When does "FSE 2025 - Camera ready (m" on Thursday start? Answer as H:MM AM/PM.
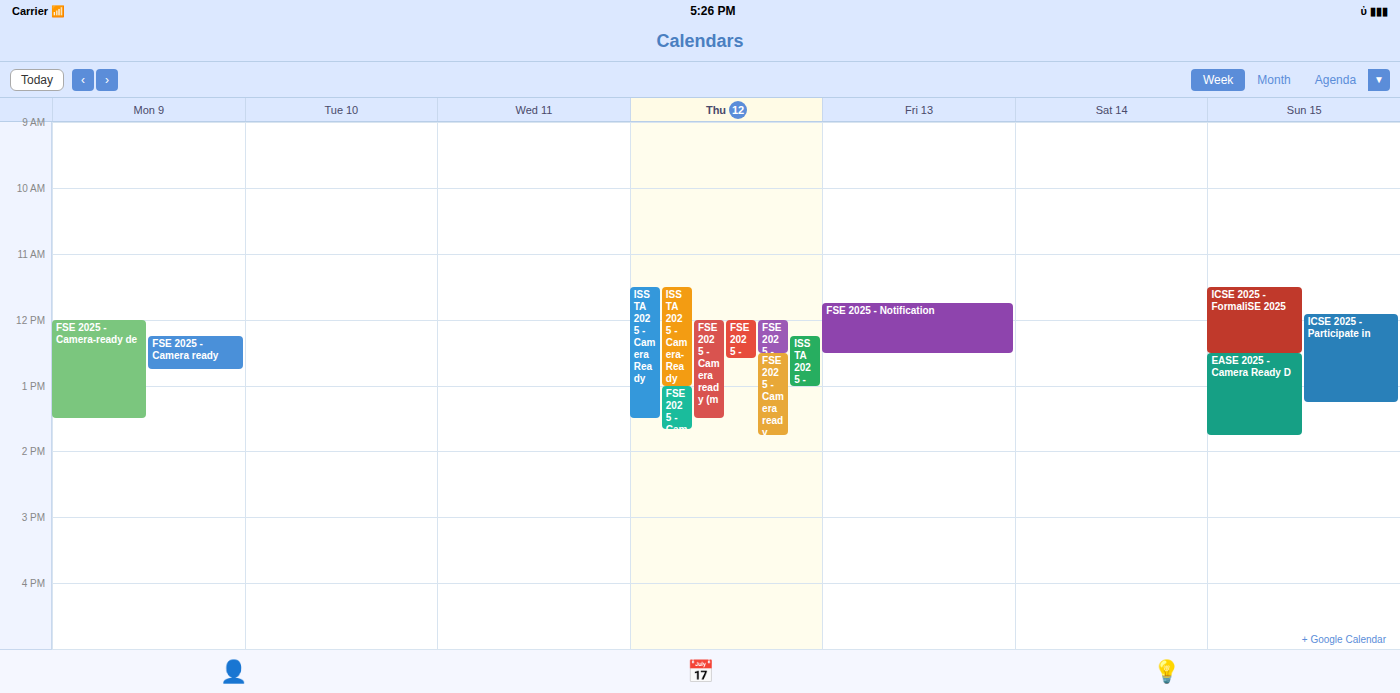
12:00 PM